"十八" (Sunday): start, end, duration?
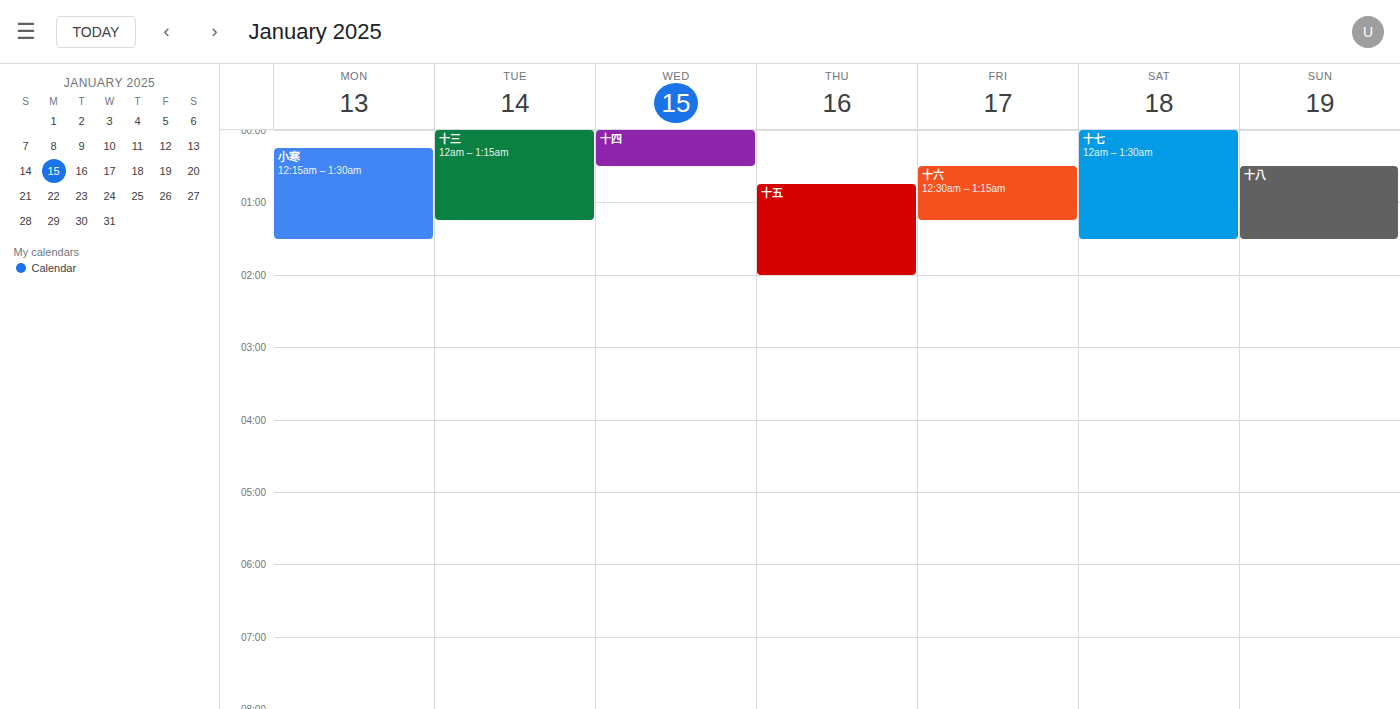
12:30 AM to 1:30 AM, 1 hour